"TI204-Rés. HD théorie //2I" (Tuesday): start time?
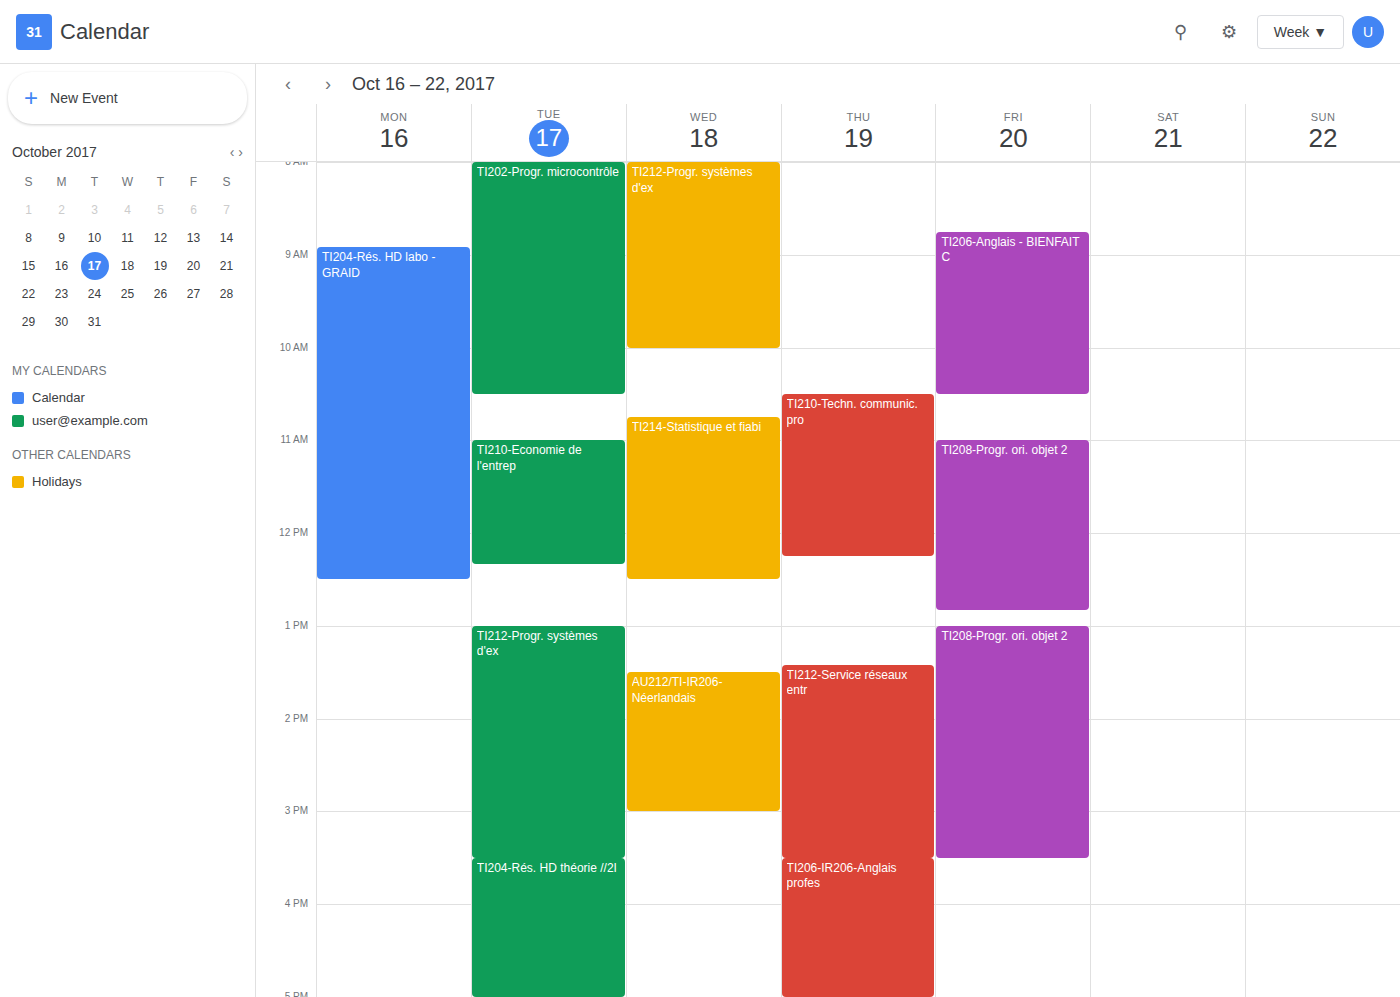
3:30 PM